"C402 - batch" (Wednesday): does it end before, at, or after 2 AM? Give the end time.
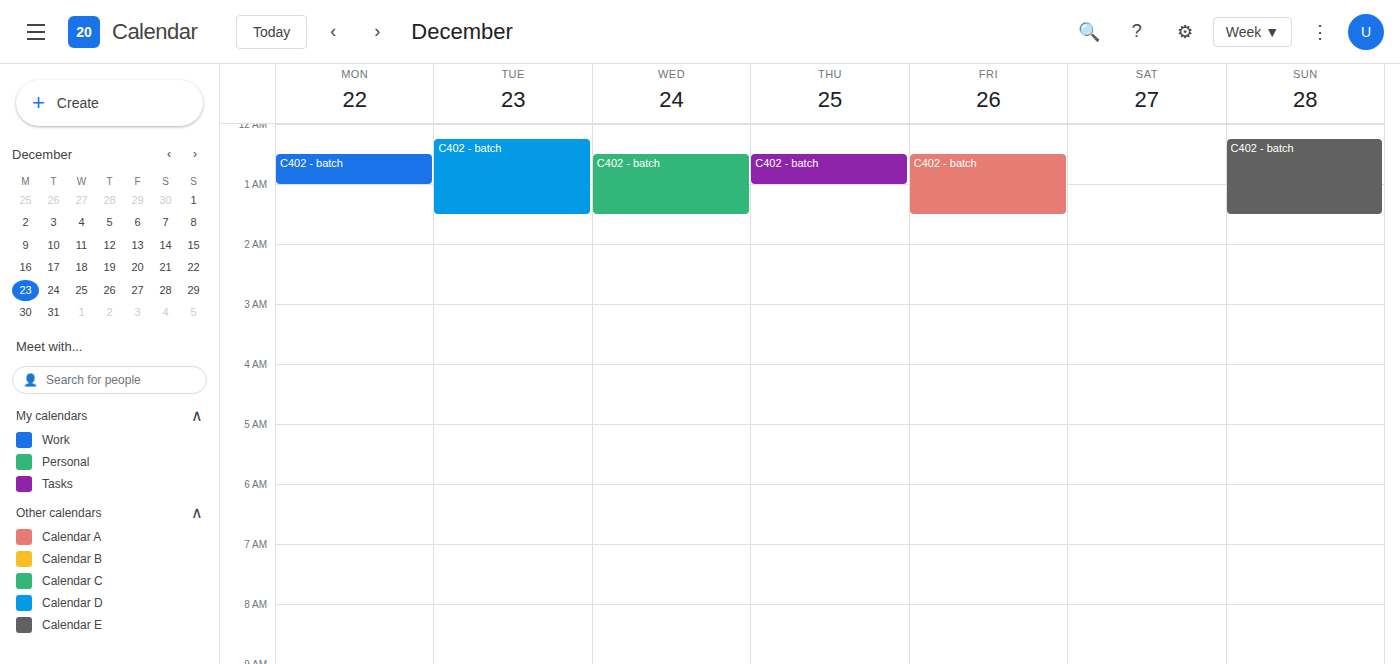
1:30 AM -- before 2 AM, 30 minutes above the 2 AM line.